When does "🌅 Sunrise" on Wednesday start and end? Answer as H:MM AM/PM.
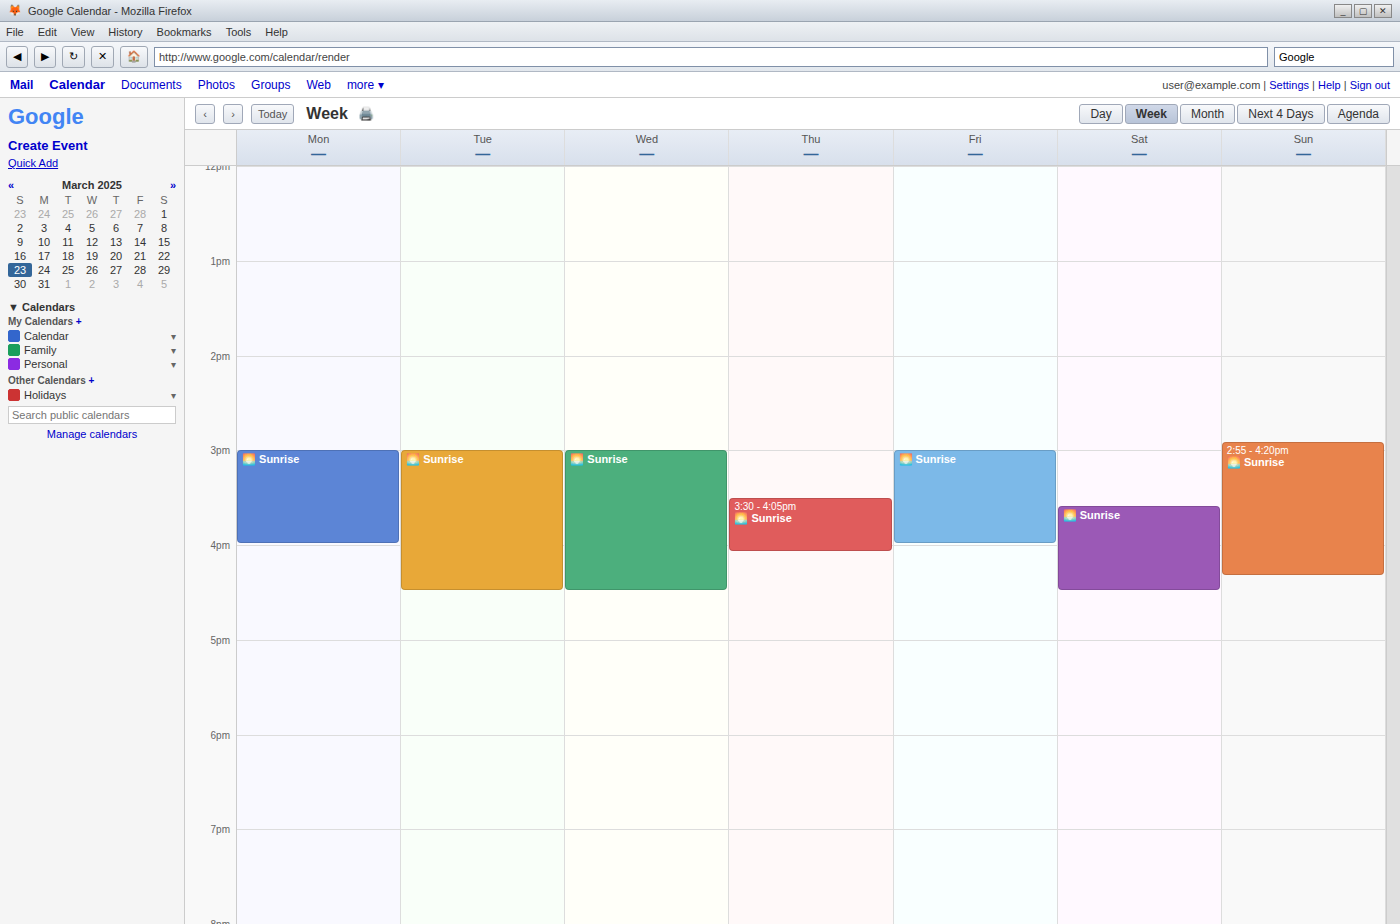
3:00 PM to 4:30 PM